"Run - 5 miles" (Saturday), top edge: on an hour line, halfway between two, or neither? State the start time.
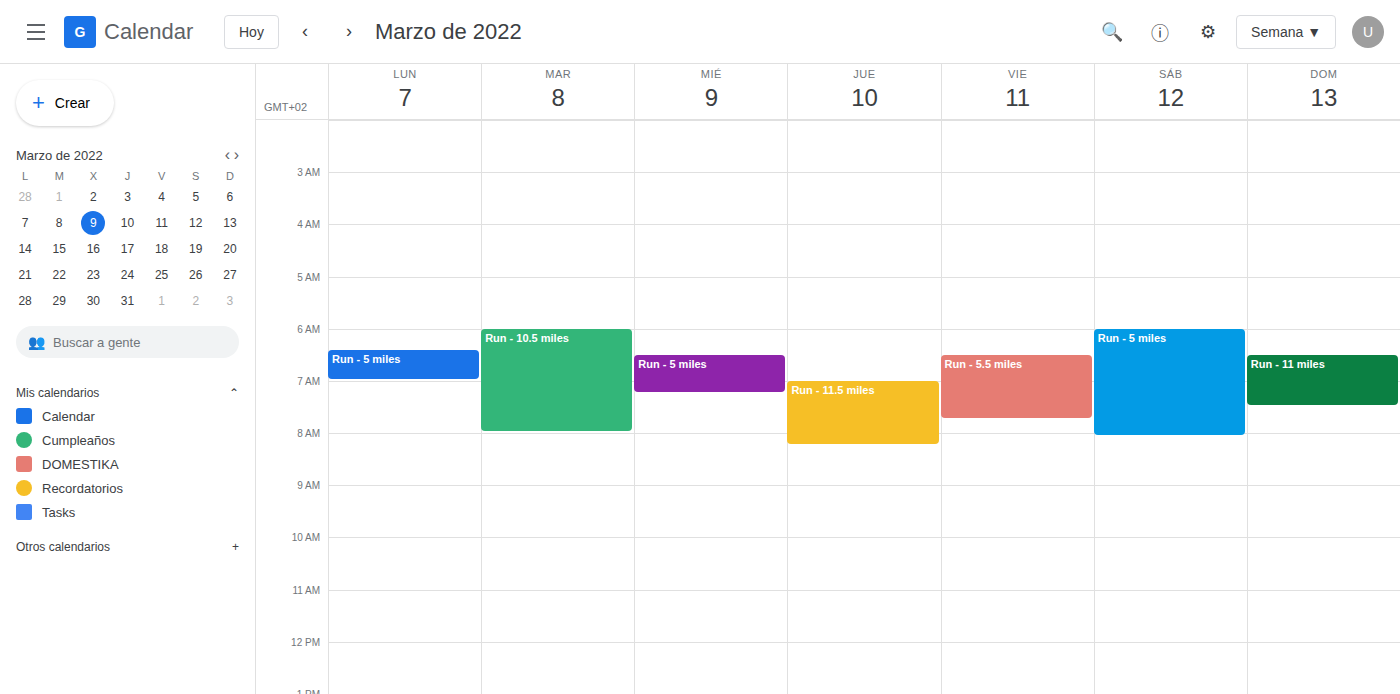
6:00 AM -- exactly on the 6 AM line.